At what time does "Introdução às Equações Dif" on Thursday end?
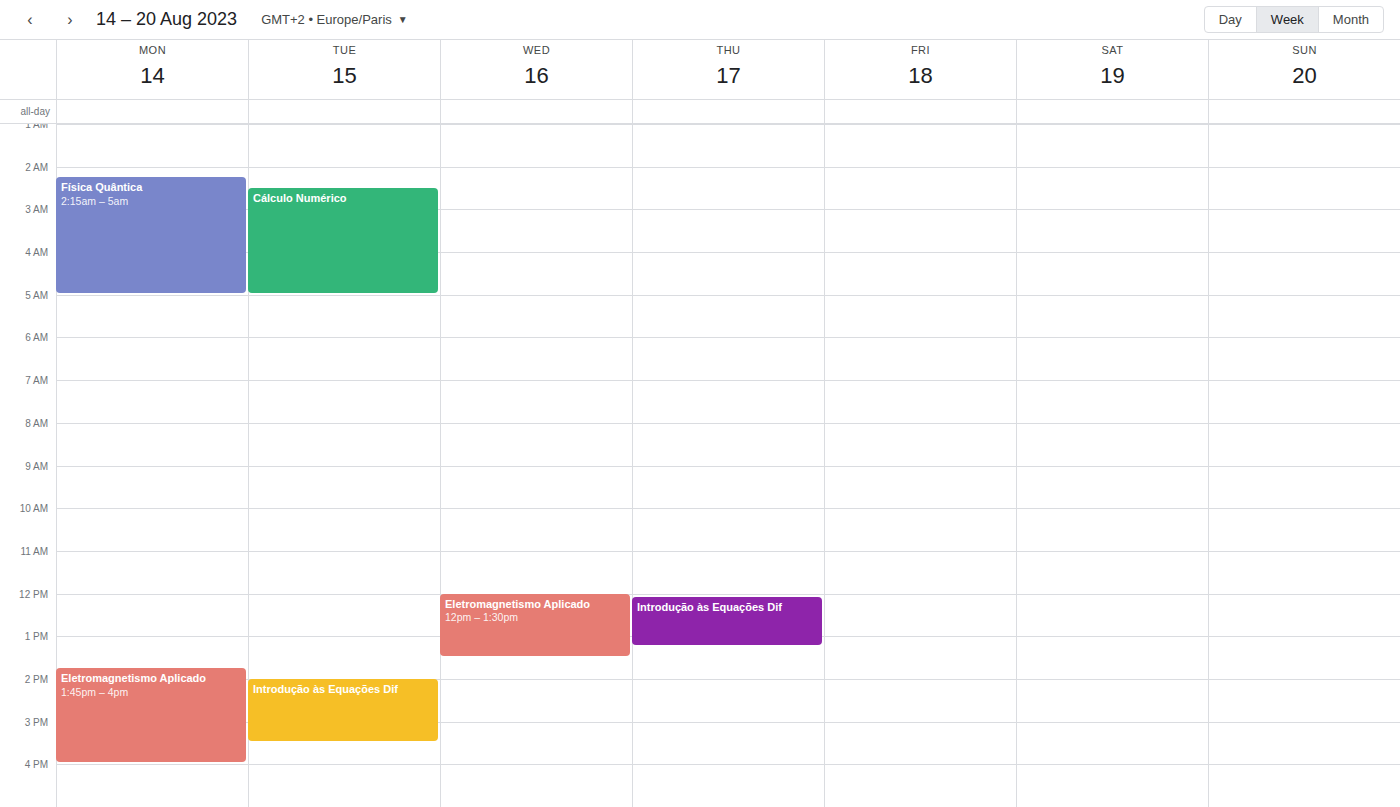
1:15 PM